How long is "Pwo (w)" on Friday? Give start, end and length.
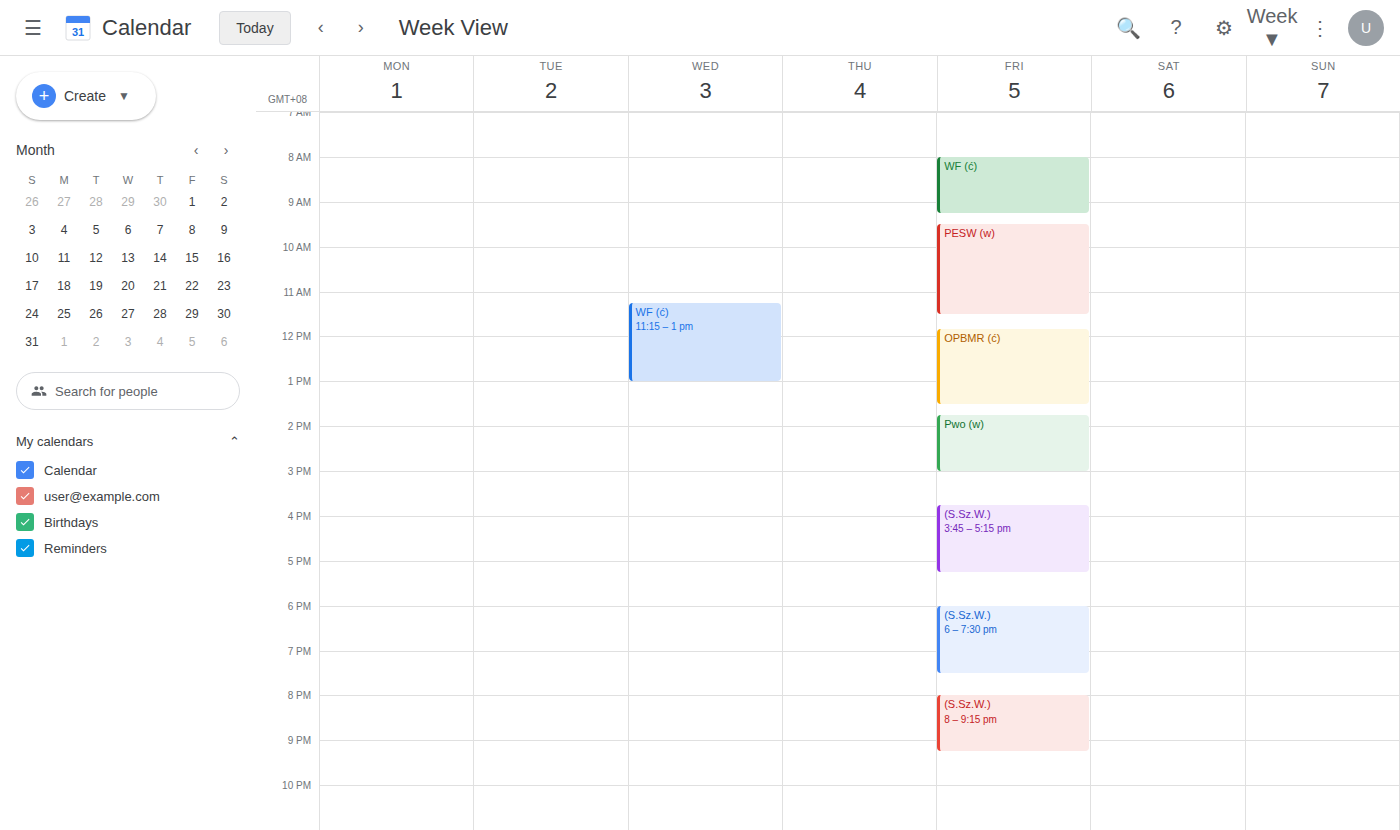
1:45 PM to 3:00 PM, 1 hour 15 minutes